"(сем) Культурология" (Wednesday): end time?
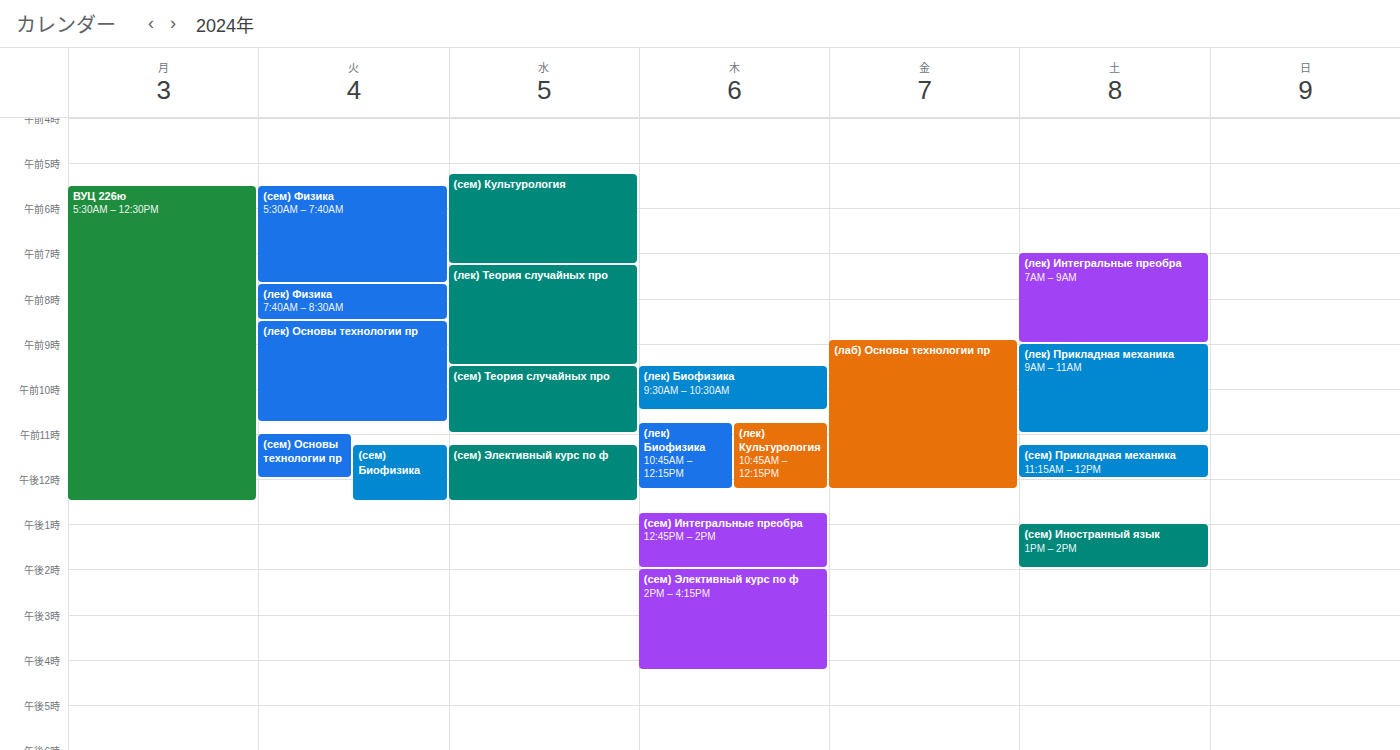
07:15